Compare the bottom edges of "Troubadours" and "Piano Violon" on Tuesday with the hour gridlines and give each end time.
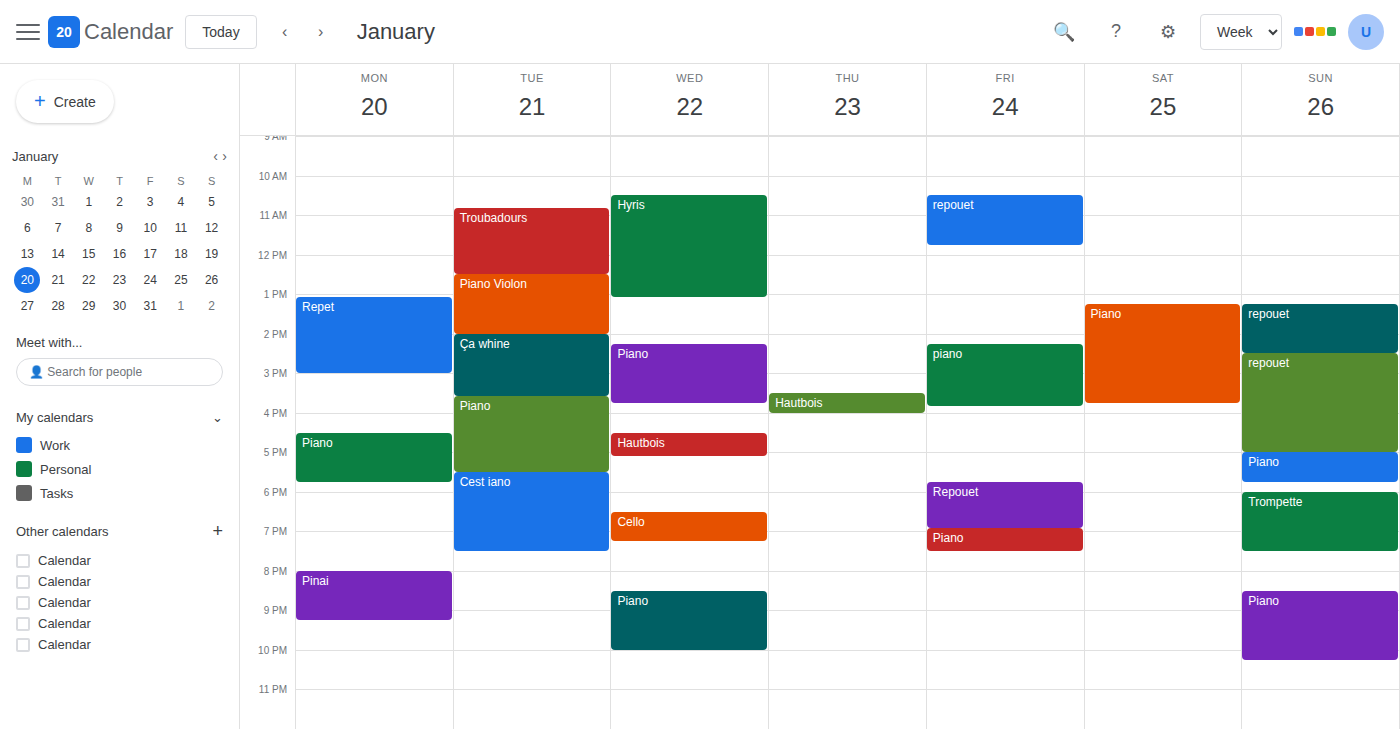
"Troubadours": 12:30 PM, halfway between the 12 PM and 1 PM lines. "Piano Violon": 2:00 PM, exactly on the 2 PM line.